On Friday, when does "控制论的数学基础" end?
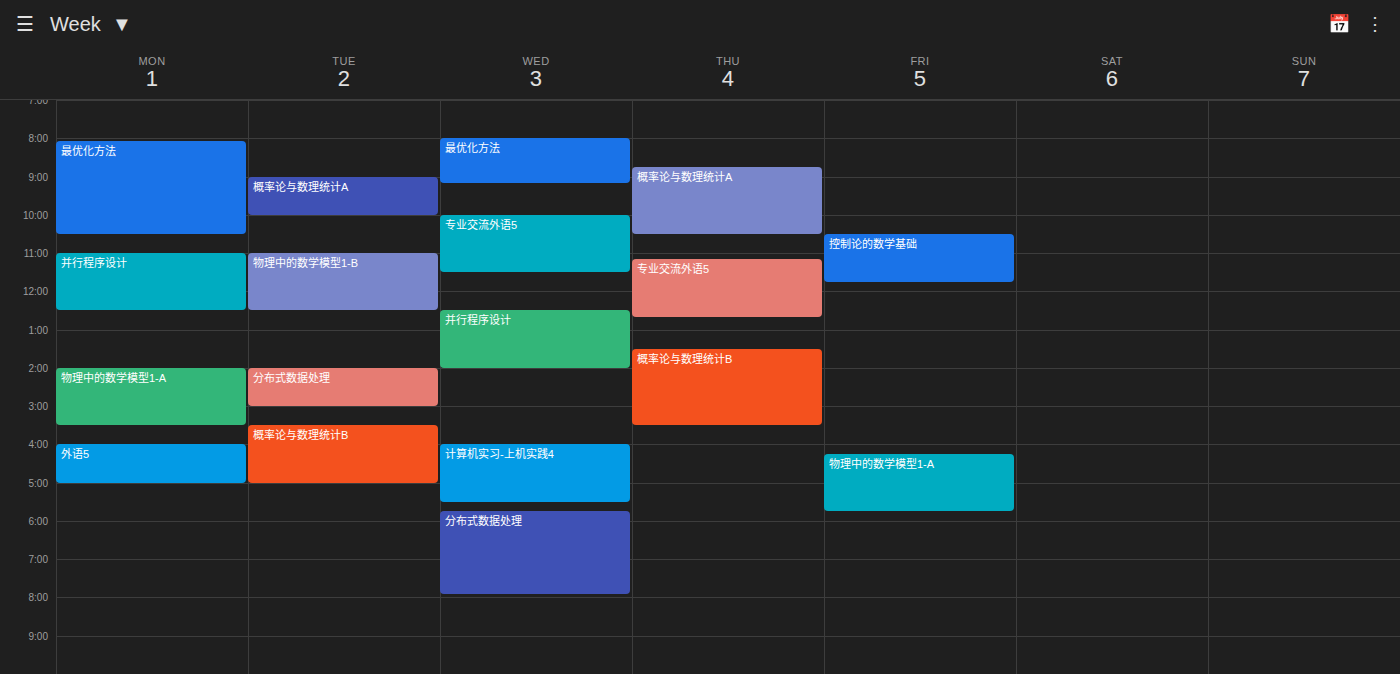
11:45 AM